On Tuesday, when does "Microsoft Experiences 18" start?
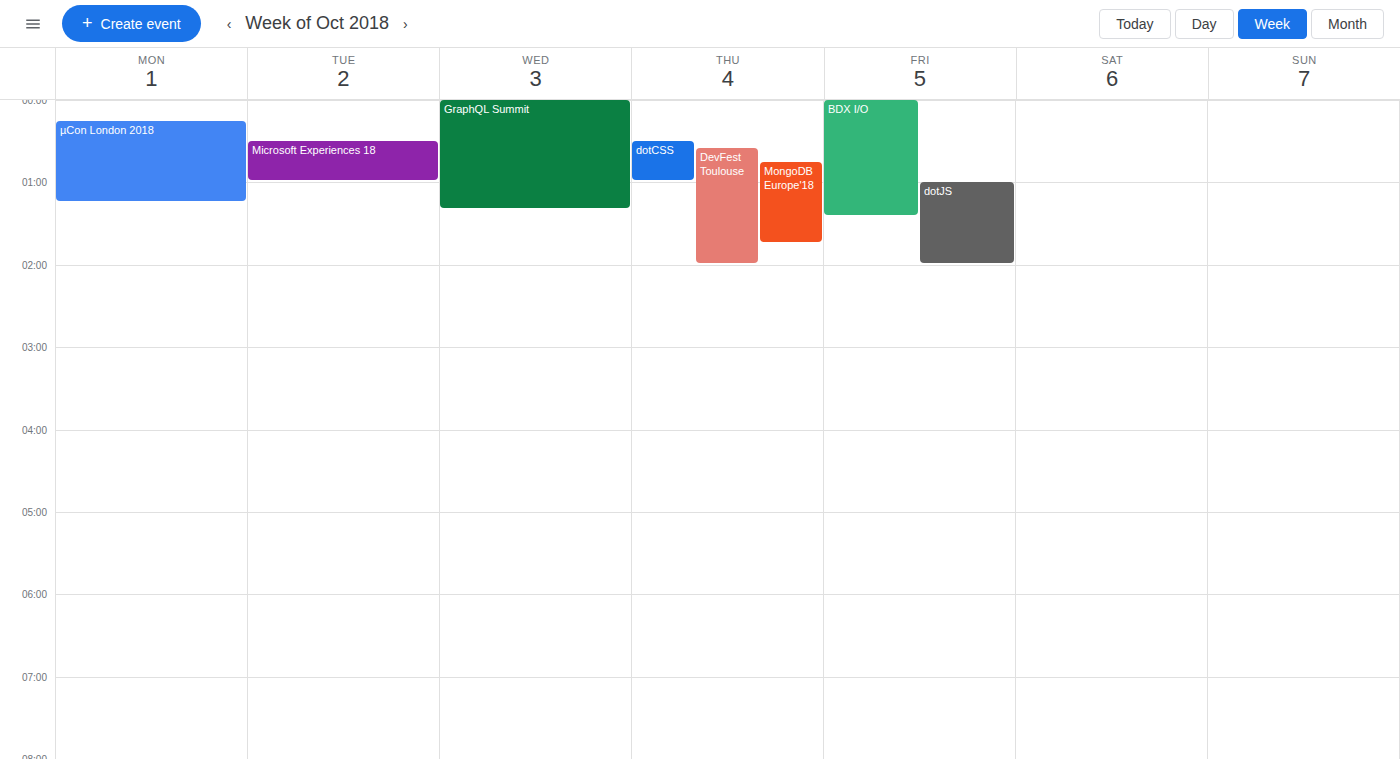
12:30 AM